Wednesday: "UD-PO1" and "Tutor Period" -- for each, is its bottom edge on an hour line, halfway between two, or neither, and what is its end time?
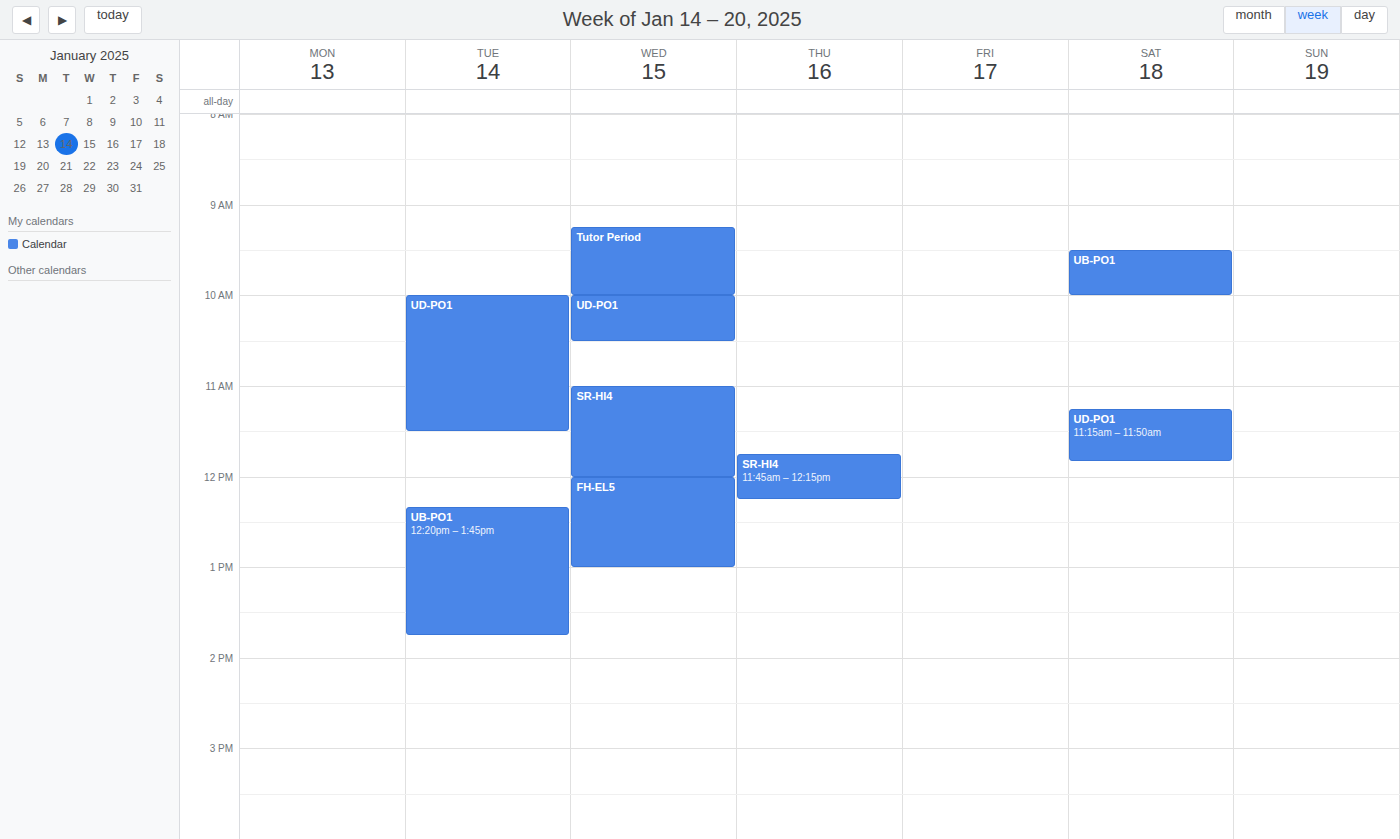
"UD-PO1": 10:30, halfway between the 10:00 and 11:00 lines. "Tutor Period": 10:00, exactly on the 10:00 line.